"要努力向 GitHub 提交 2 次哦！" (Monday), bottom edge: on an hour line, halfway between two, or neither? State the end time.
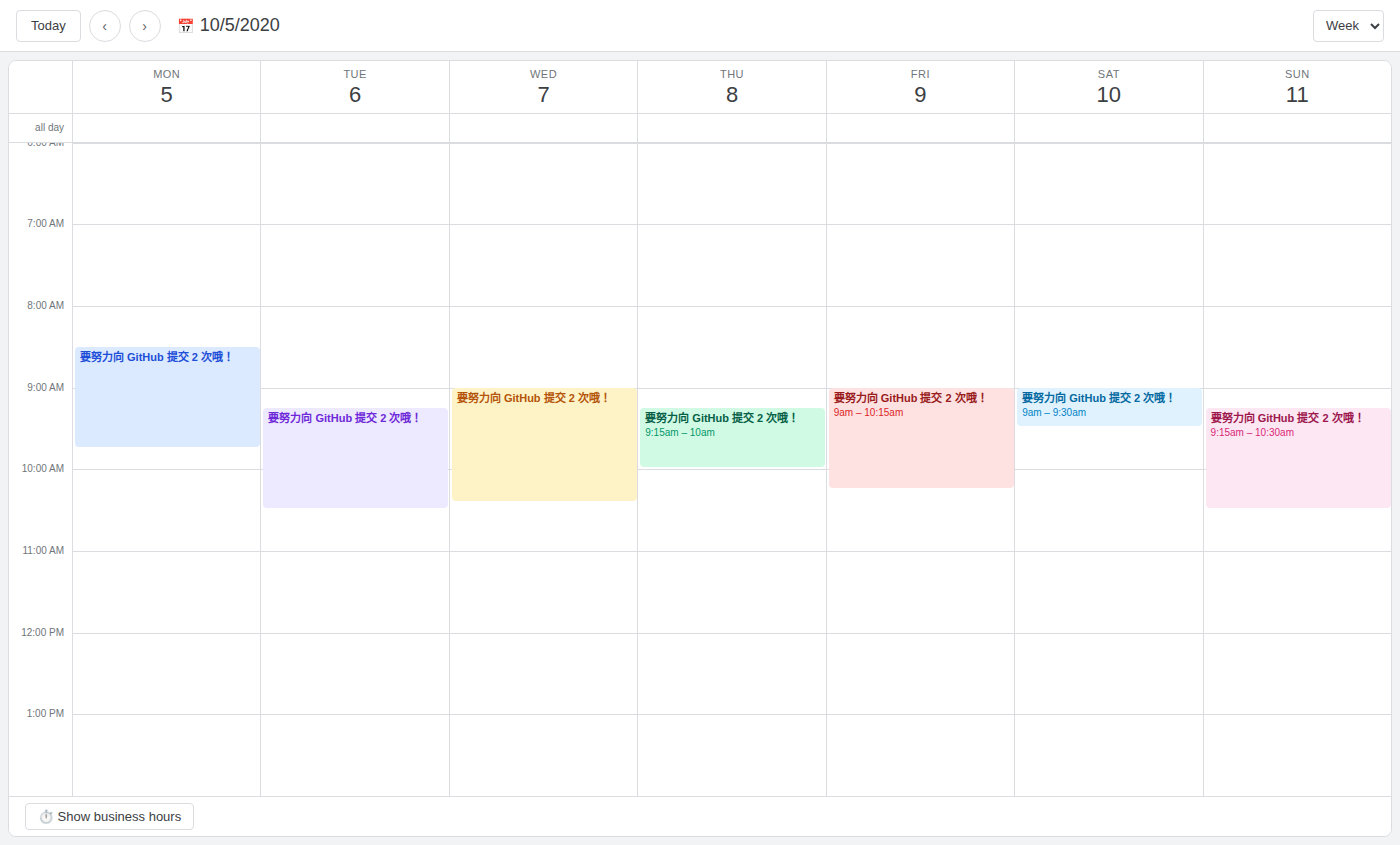
9:45 AM -- neither: three quarters of the way from the 9 AM line to the 10 AM line.